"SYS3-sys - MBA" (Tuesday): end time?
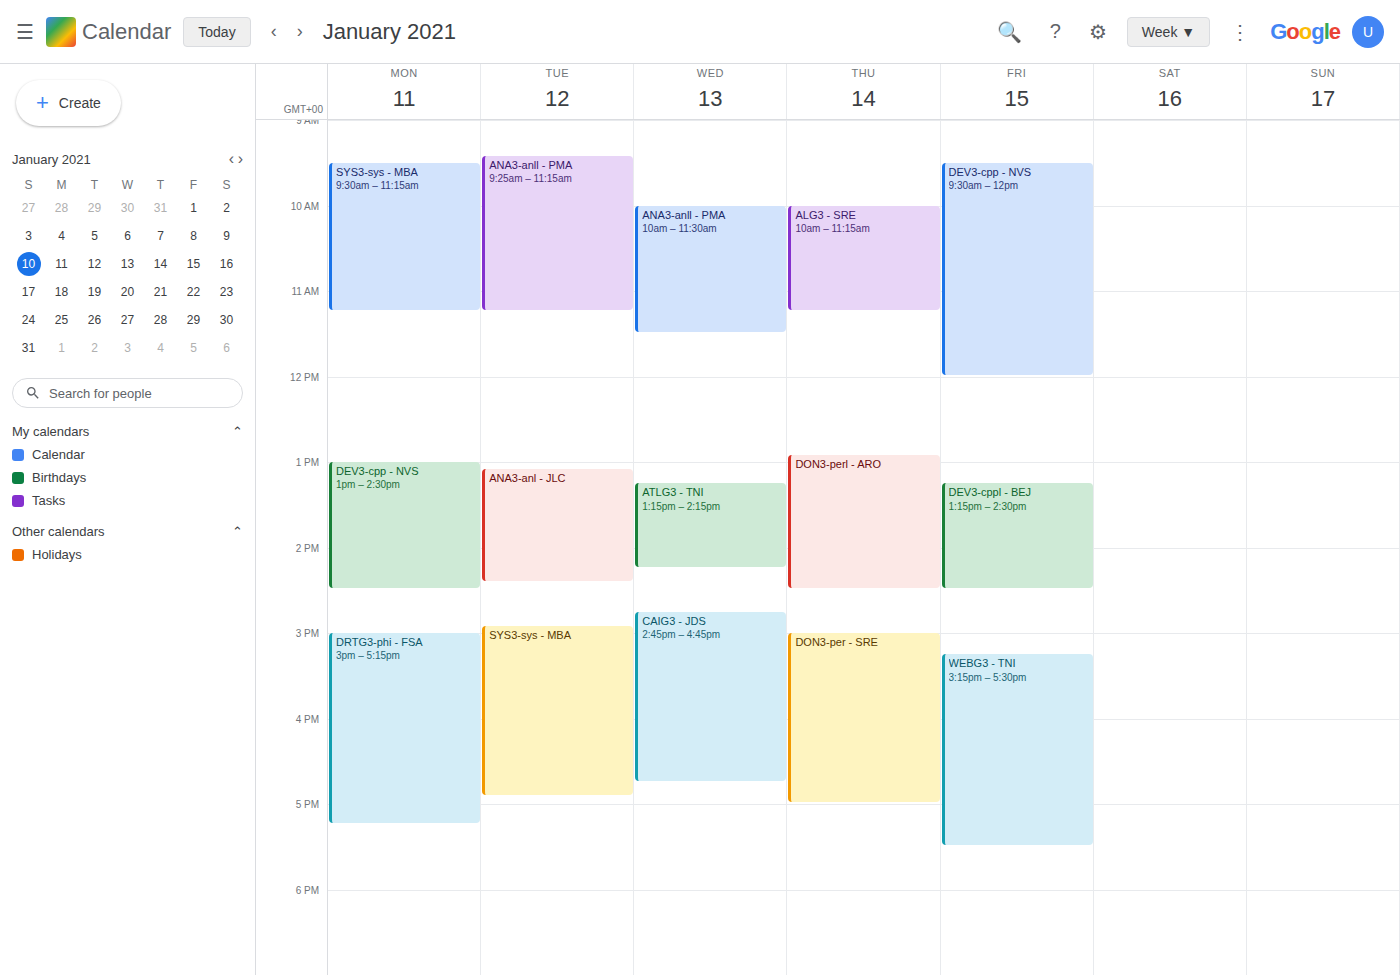
16:55